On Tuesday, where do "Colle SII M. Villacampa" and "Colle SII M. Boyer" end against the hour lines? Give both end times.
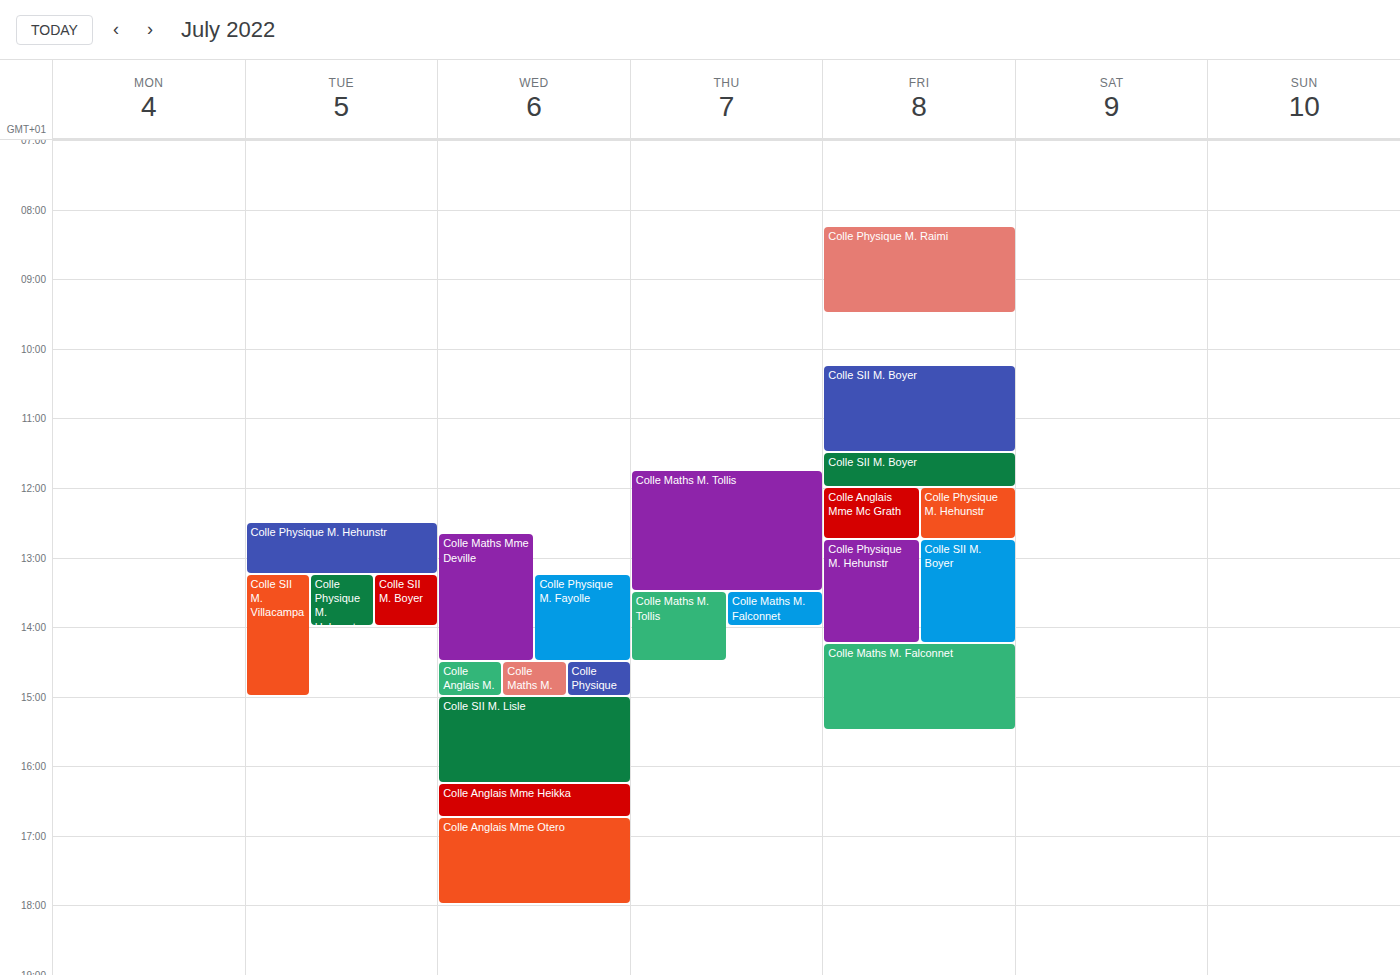
"Colle SII M. Villacampa": 3:00 PM, exactly on the 3 PM line. "Colle SII M. Boyer": 2:00 PM, exactly on the 2 PM line.